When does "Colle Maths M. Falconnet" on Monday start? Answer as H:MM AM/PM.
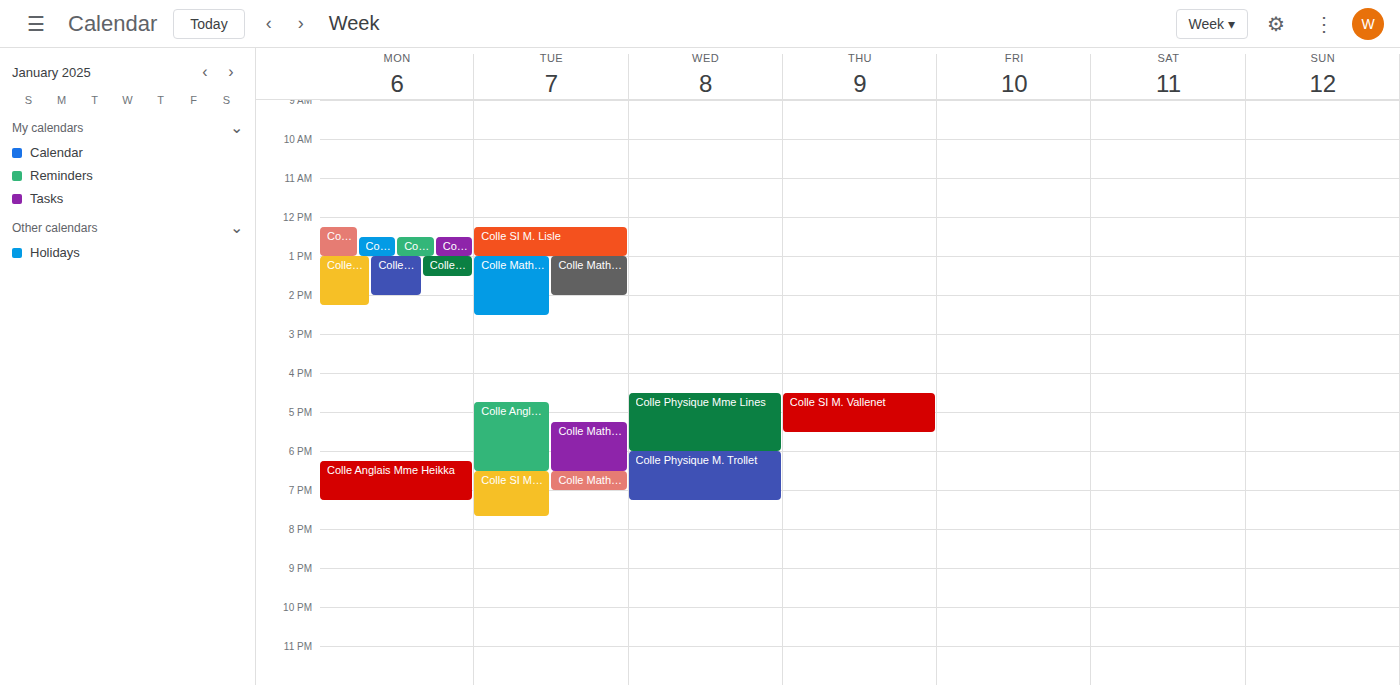
1:00 PM